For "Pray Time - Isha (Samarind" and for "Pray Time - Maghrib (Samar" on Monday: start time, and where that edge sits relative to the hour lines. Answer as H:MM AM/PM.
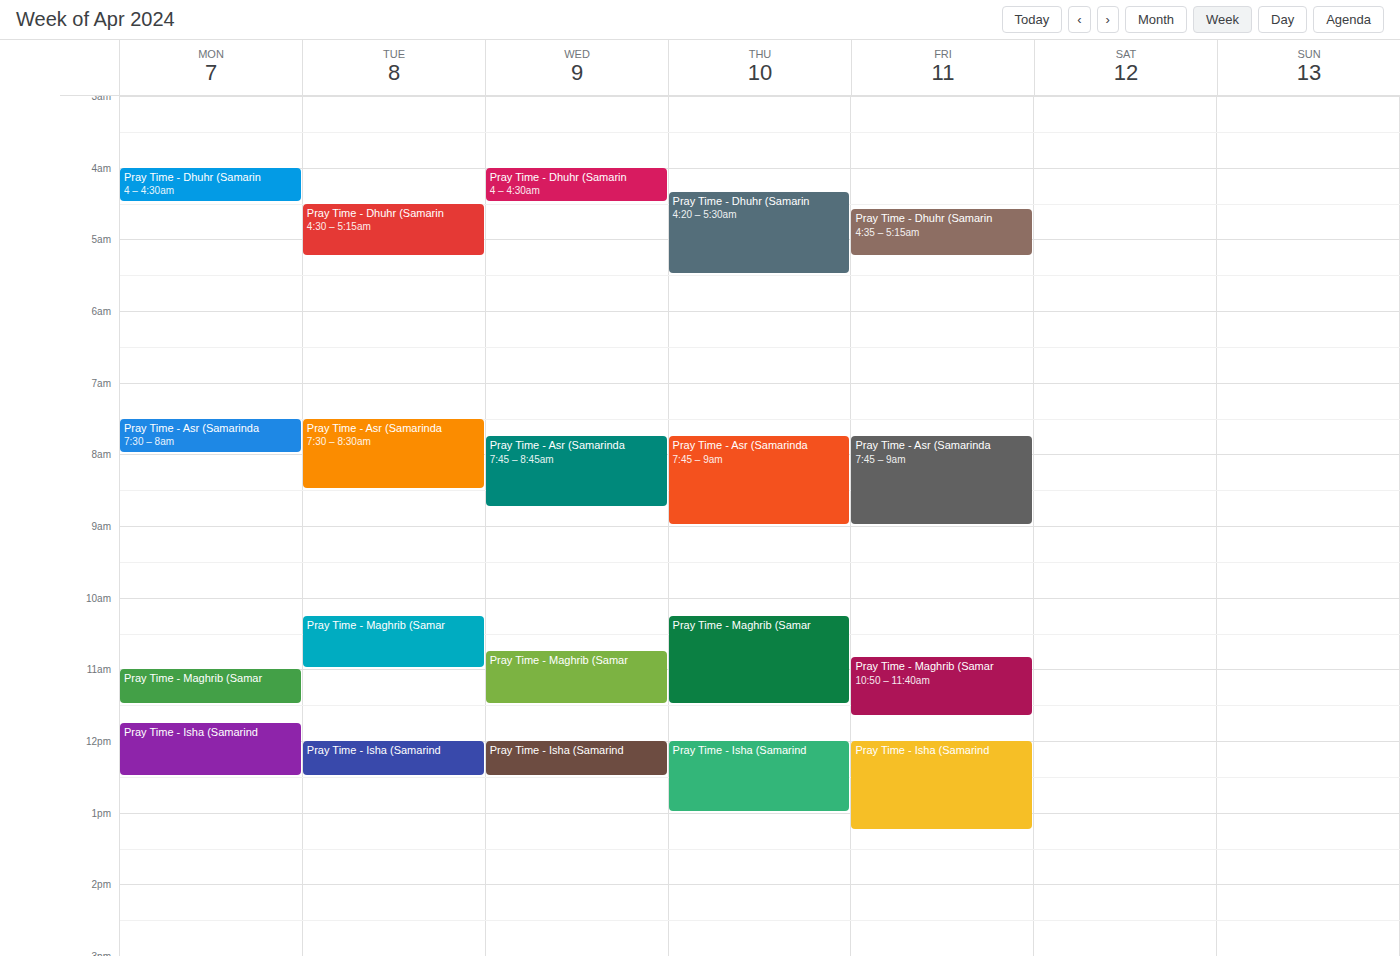
"Pray Time - Isha (Samarind": 11:45 AM, neither: three quarters of the way from the 11 AM line to the 12 PM line. "Pray Time - Maghrib (Samar": 11:00 AM, exactly on the 11 AM line.